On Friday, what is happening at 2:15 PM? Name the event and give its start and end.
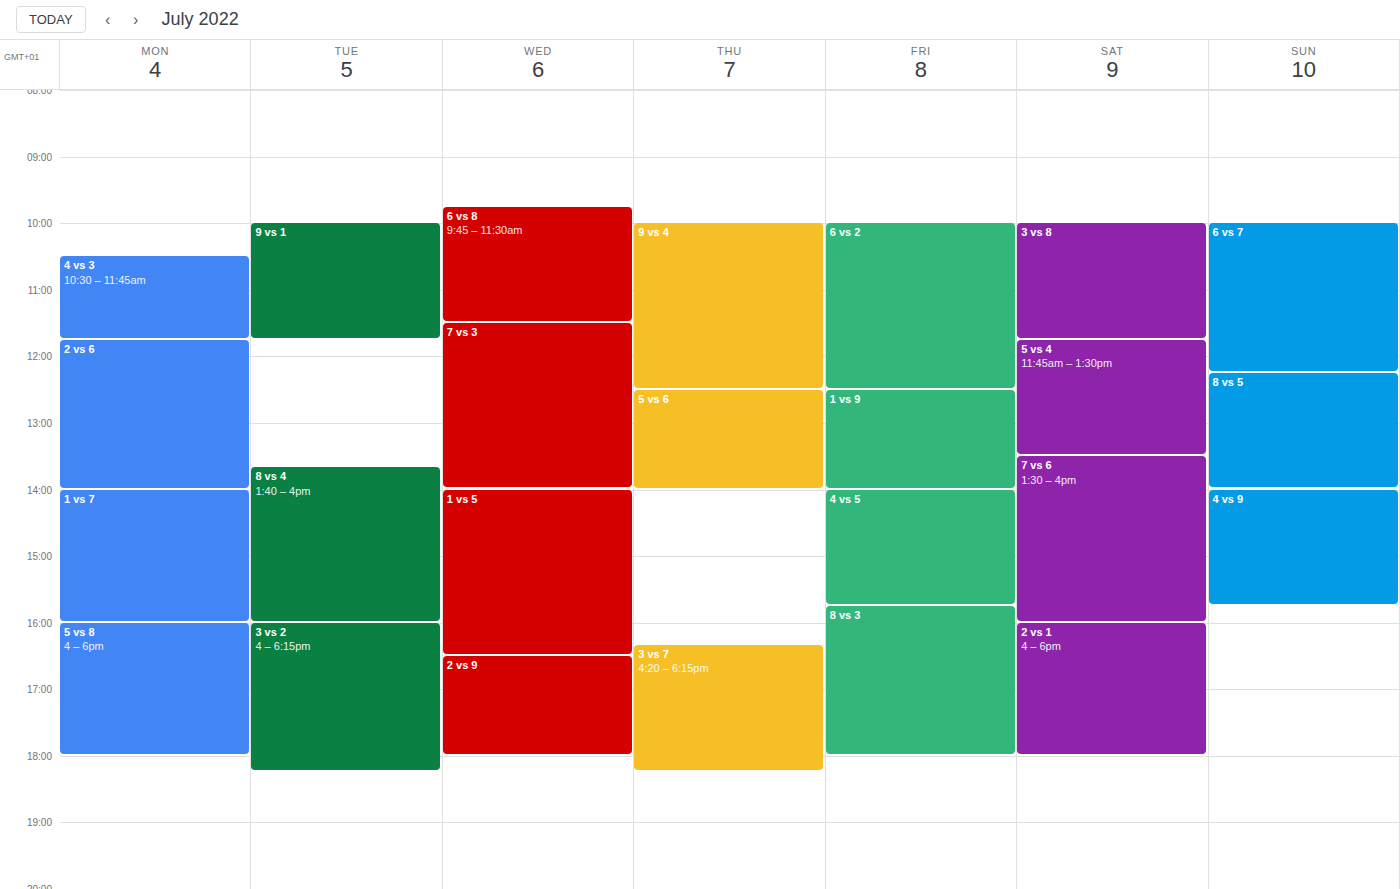
"4 vs 5", 2:00 PM to 3:45 PM